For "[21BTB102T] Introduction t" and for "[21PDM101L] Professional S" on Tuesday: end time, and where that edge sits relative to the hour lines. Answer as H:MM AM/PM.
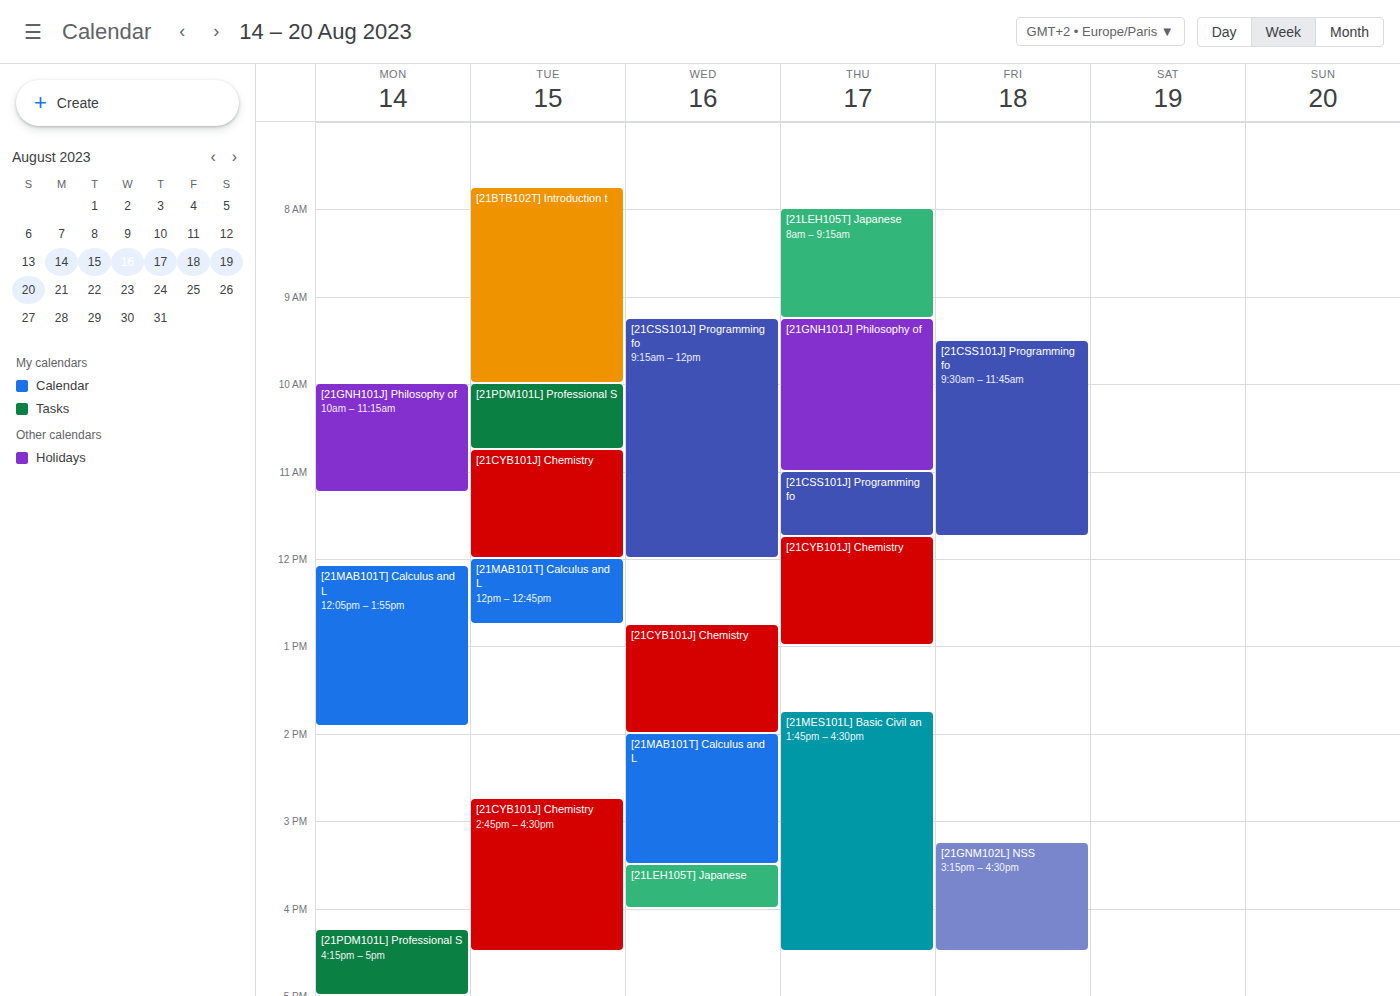
"[21BTB102T] Introduction t": 10:00 AM, exactly on the 10 AM line. "[21PDM101L] Professional S": 10:45 AM, neither: three quarters of the way from the 10 AM line to the 11 AM line.